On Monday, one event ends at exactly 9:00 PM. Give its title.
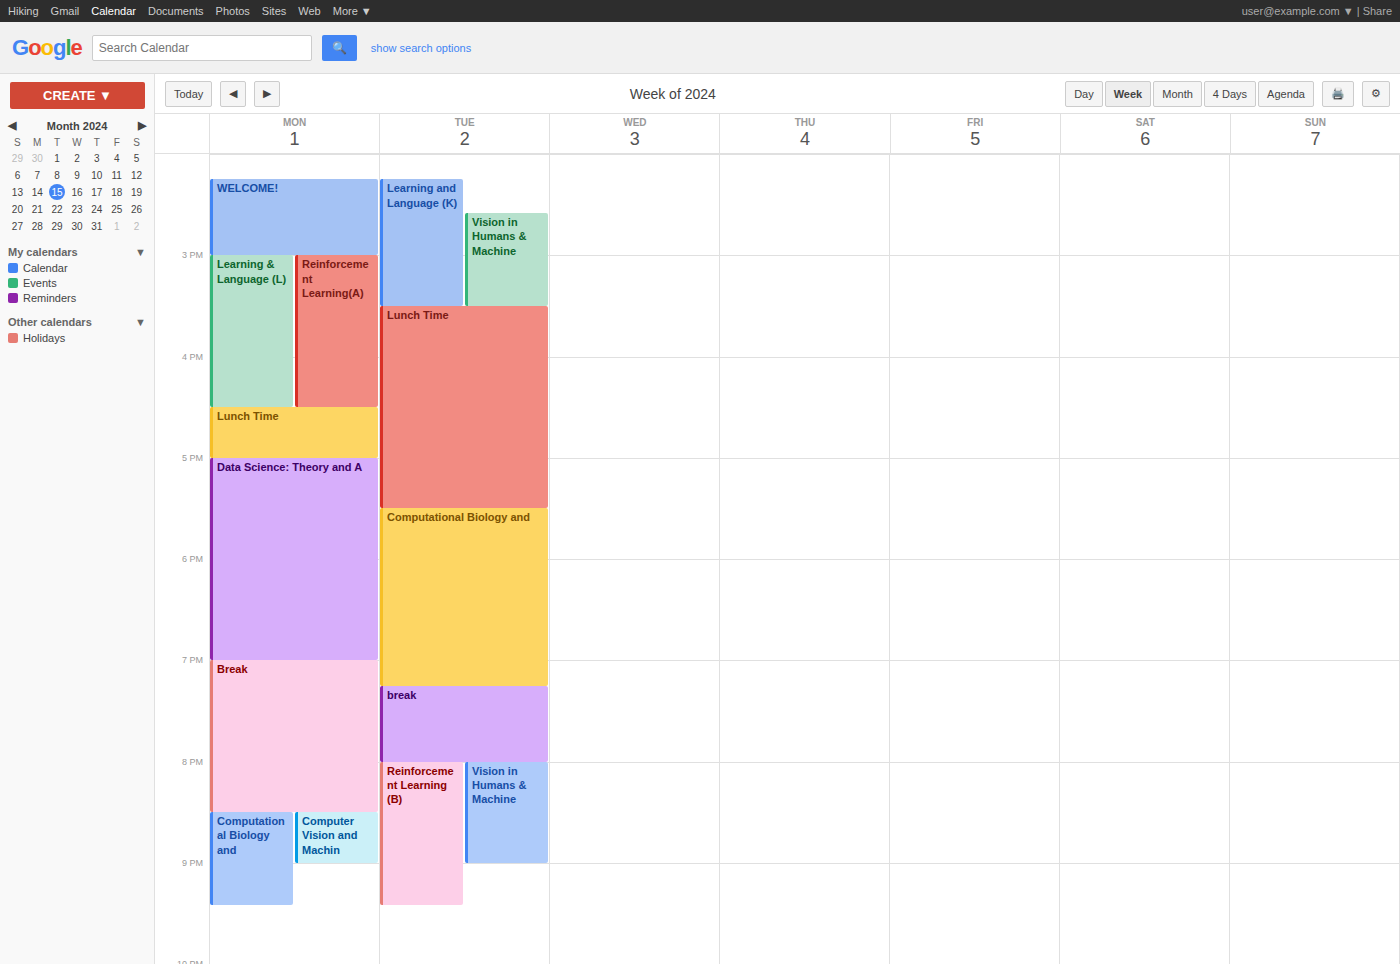
"Computer Vision and Machin"